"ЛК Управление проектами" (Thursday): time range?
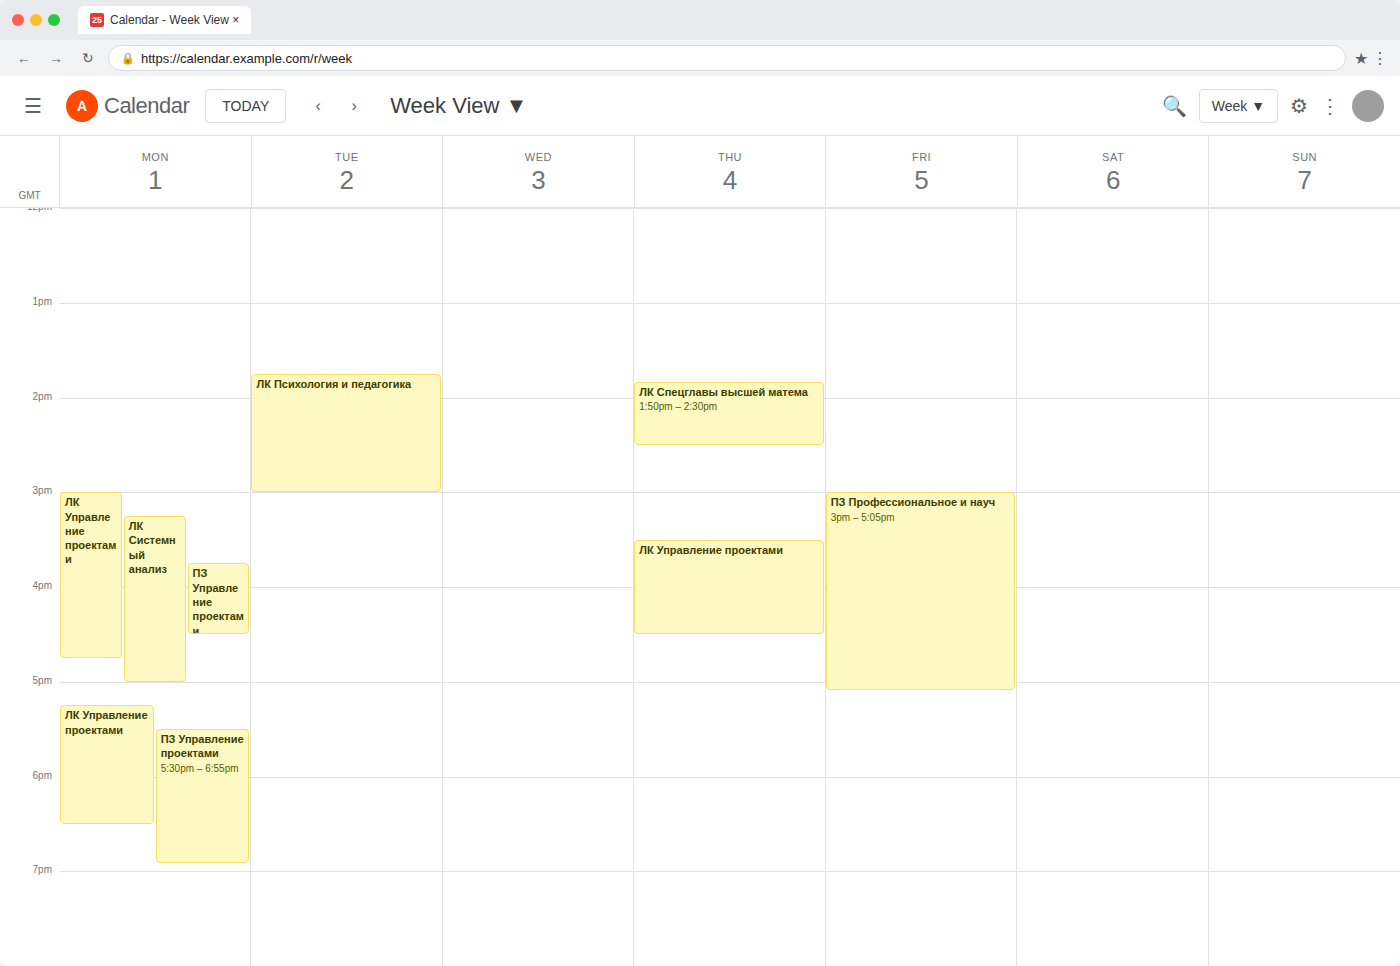
3:30 PM to 4:30 PM